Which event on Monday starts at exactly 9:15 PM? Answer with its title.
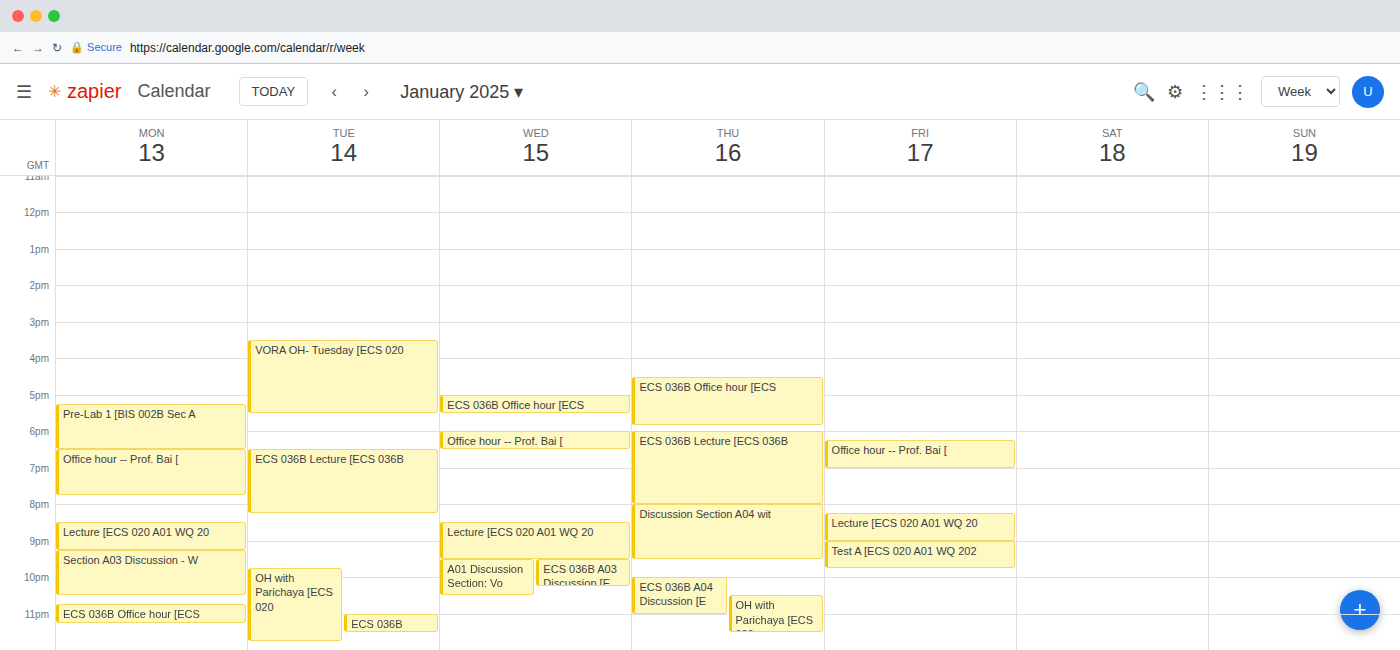
"Section A03 Discussion - W"